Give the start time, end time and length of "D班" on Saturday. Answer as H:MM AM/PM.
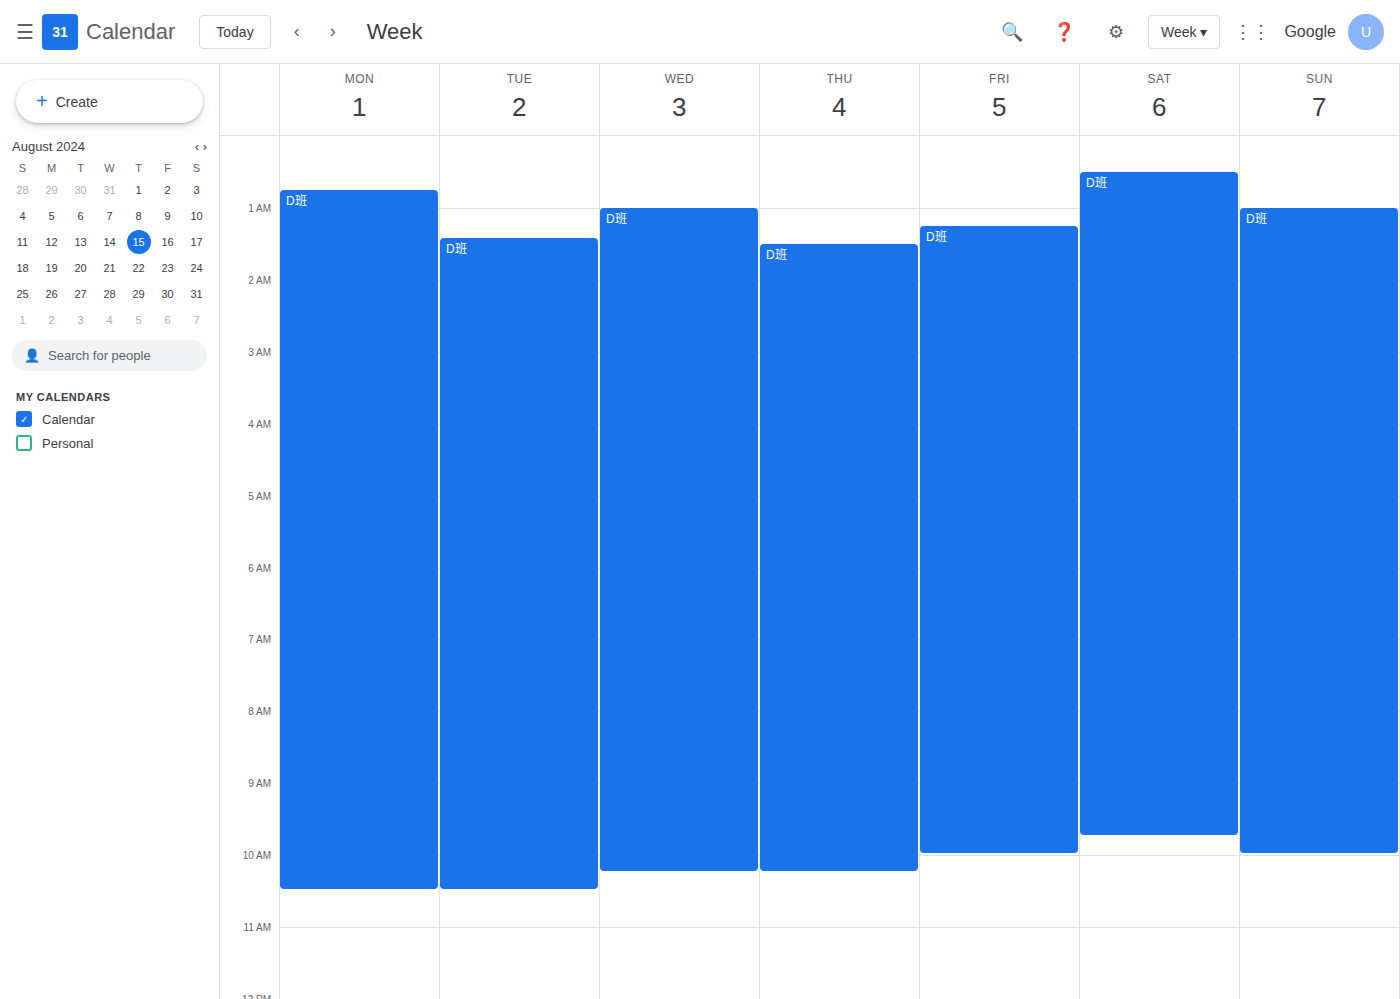
12:30 AM to 9:45 AM, 9 hours 15 minutes